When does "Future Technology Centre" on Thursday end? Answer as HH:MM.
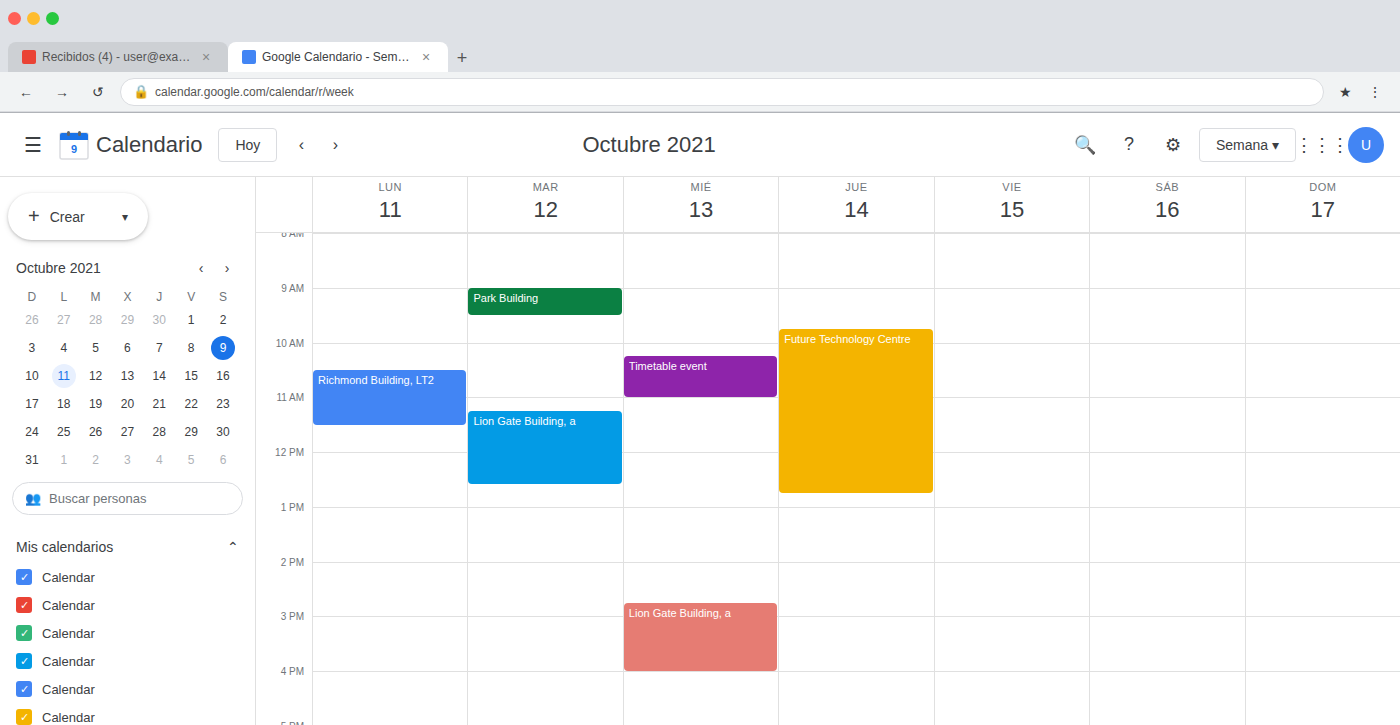
12:45